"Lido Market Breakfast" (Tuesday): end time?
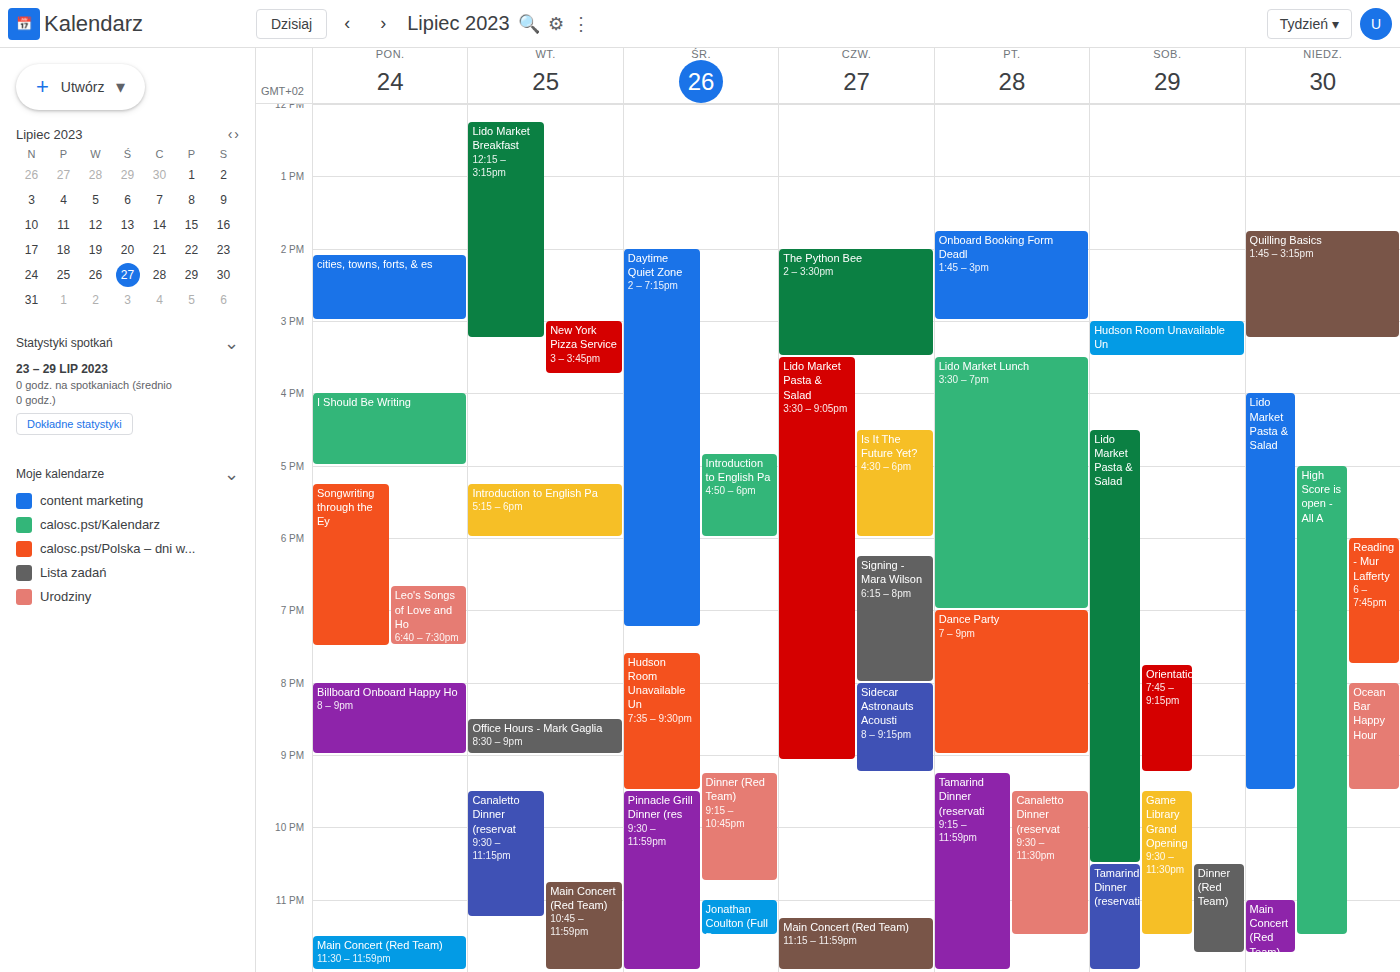
3:15 PM